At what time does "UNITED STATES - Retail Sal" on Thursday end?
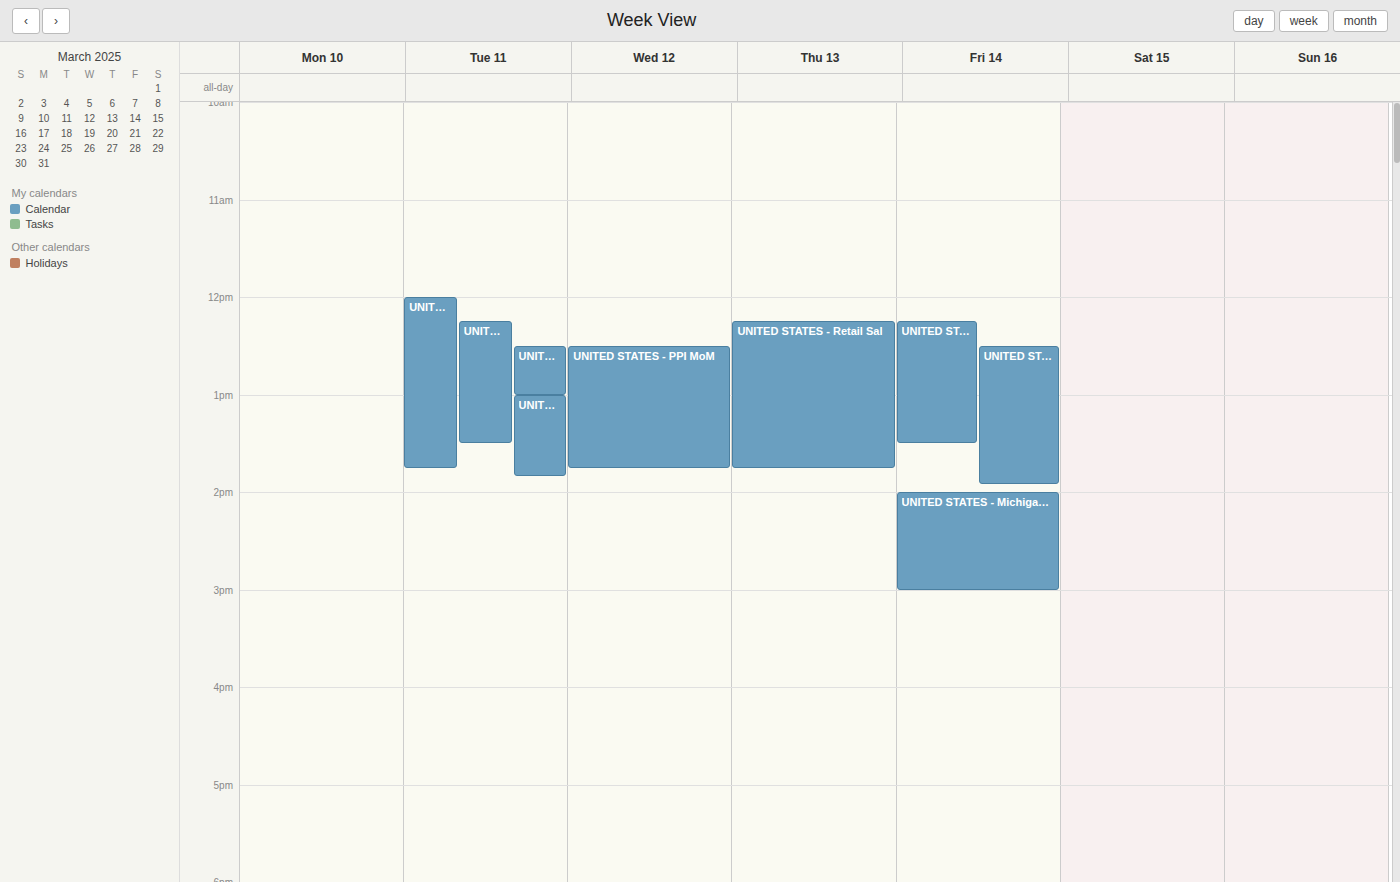
13:45